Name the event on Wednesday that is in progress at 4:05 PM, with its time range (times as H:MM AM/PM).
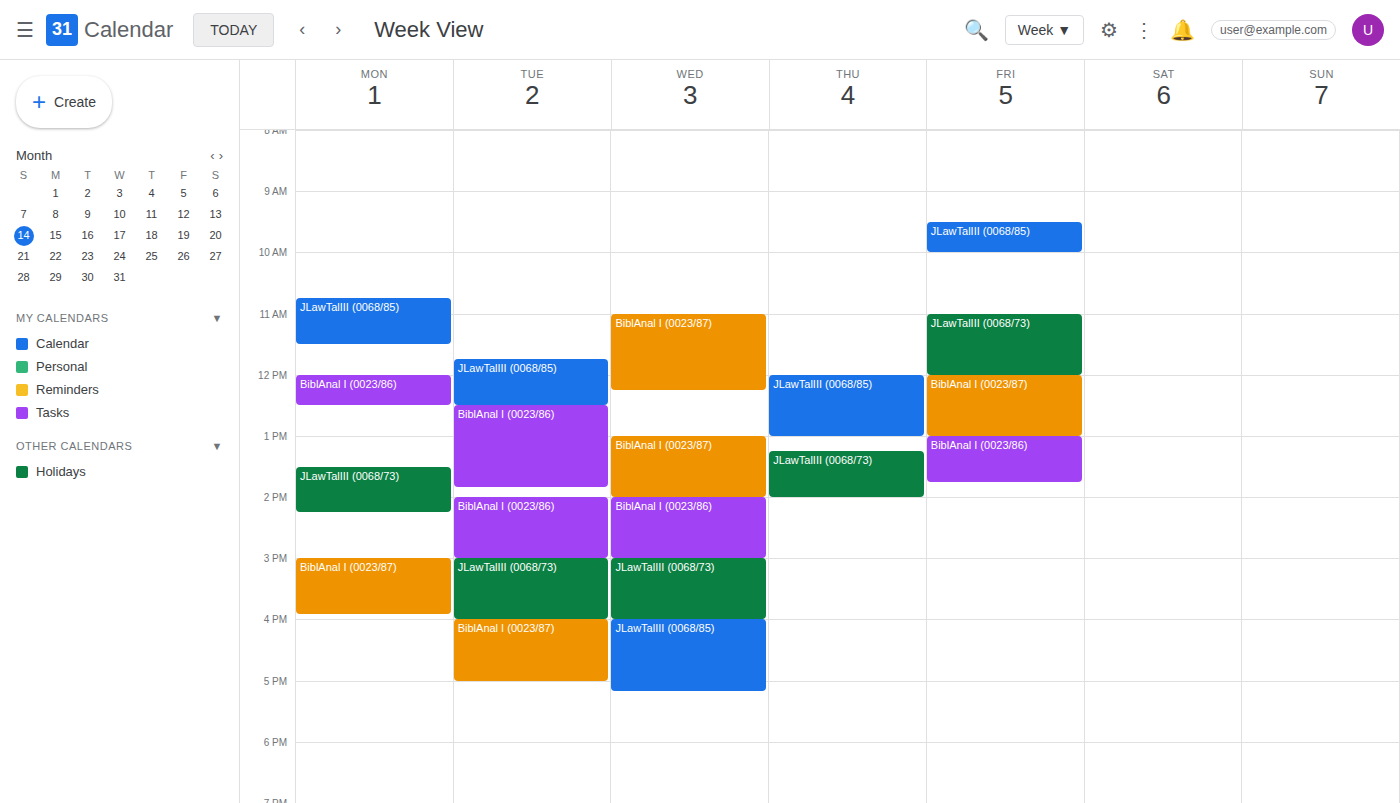
"JLawTalIII (0068/85)", 4:00 PM to 5:10 PM